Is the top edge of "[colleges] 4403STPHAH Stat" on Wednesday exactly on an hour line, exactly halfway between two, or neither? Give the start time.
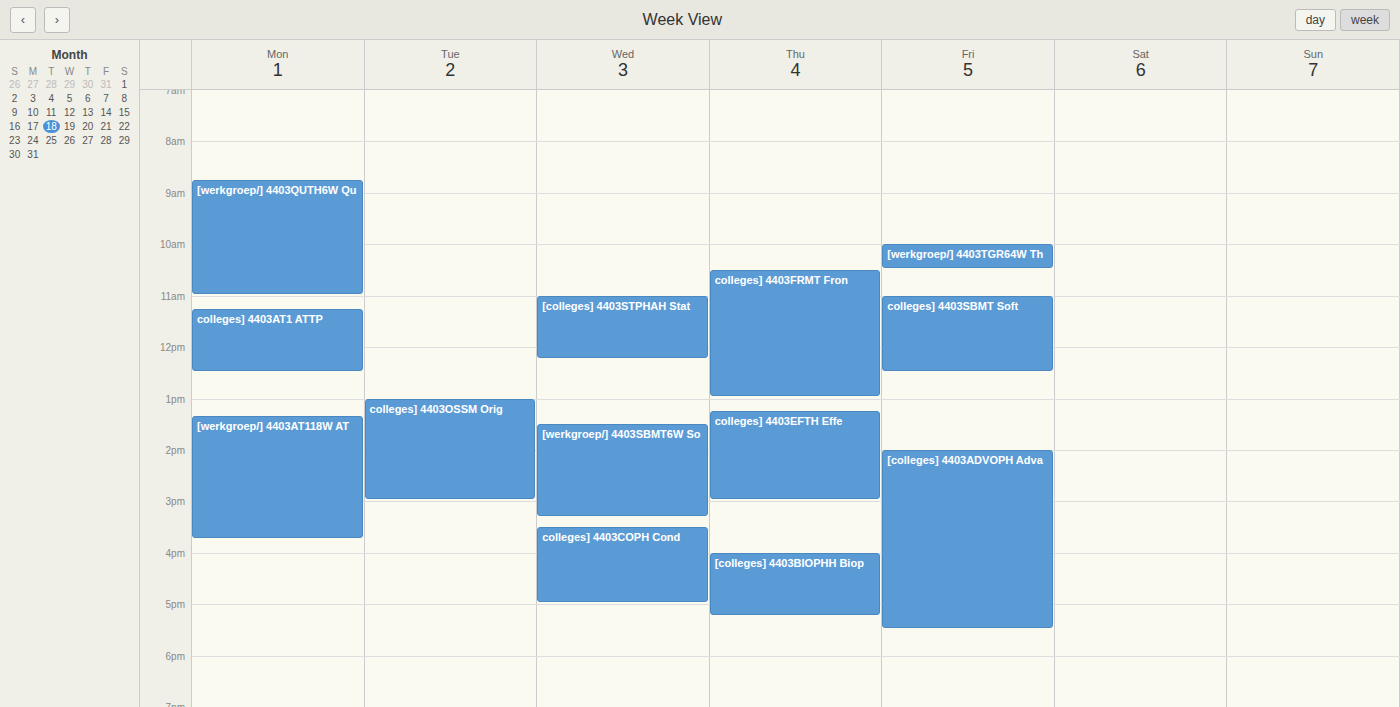
11:00 AM -- exactly on the 11 AM line.